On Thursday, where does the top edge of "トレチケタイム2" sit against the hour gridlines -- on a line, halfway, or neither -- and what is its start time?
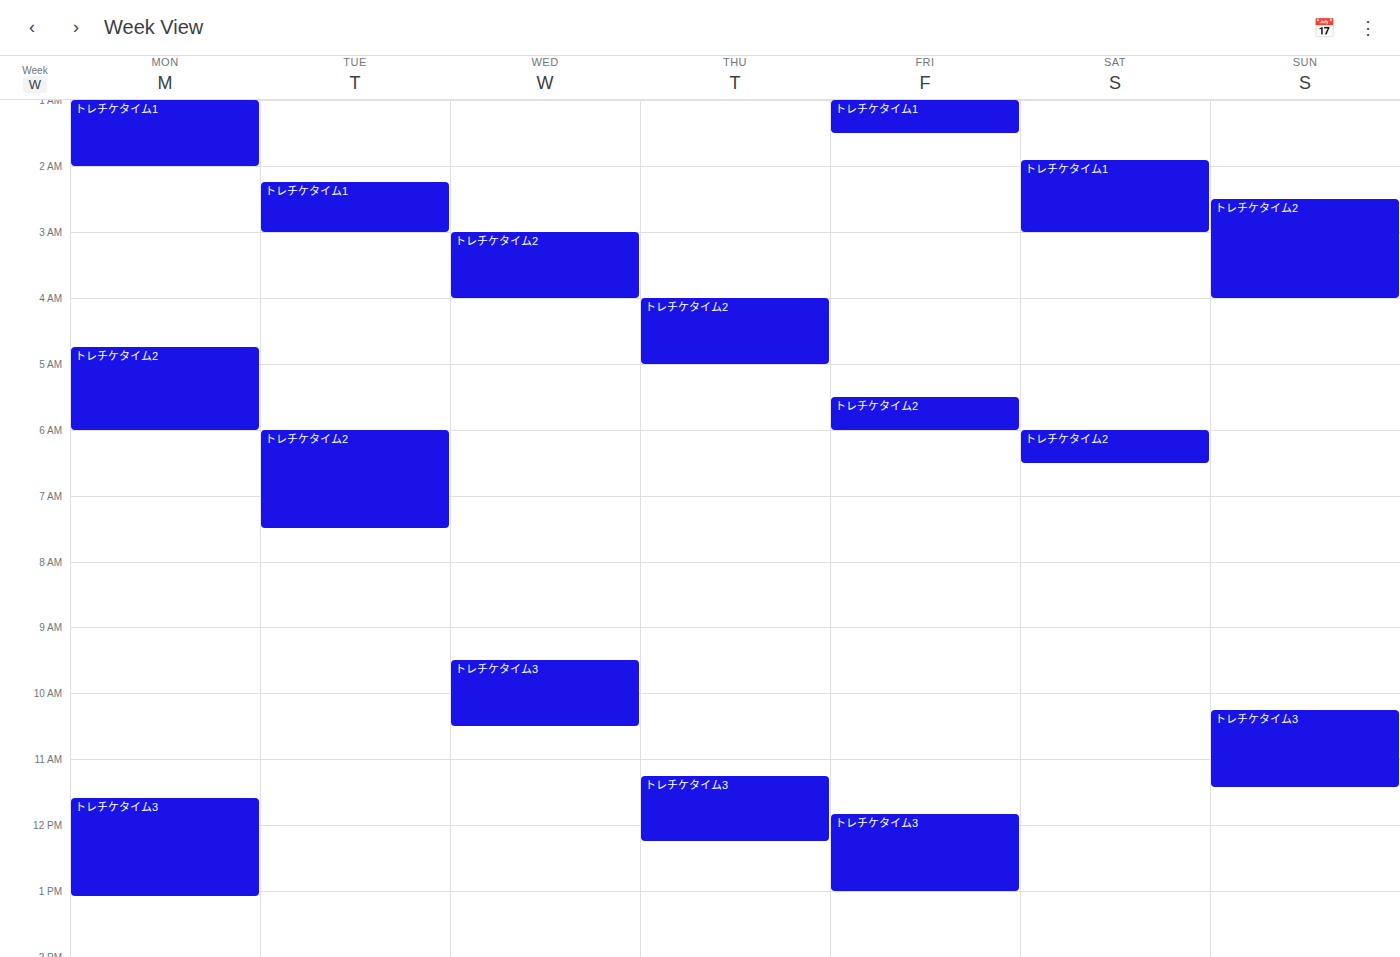
4:00 AM -- exactly on the 4 AM line.